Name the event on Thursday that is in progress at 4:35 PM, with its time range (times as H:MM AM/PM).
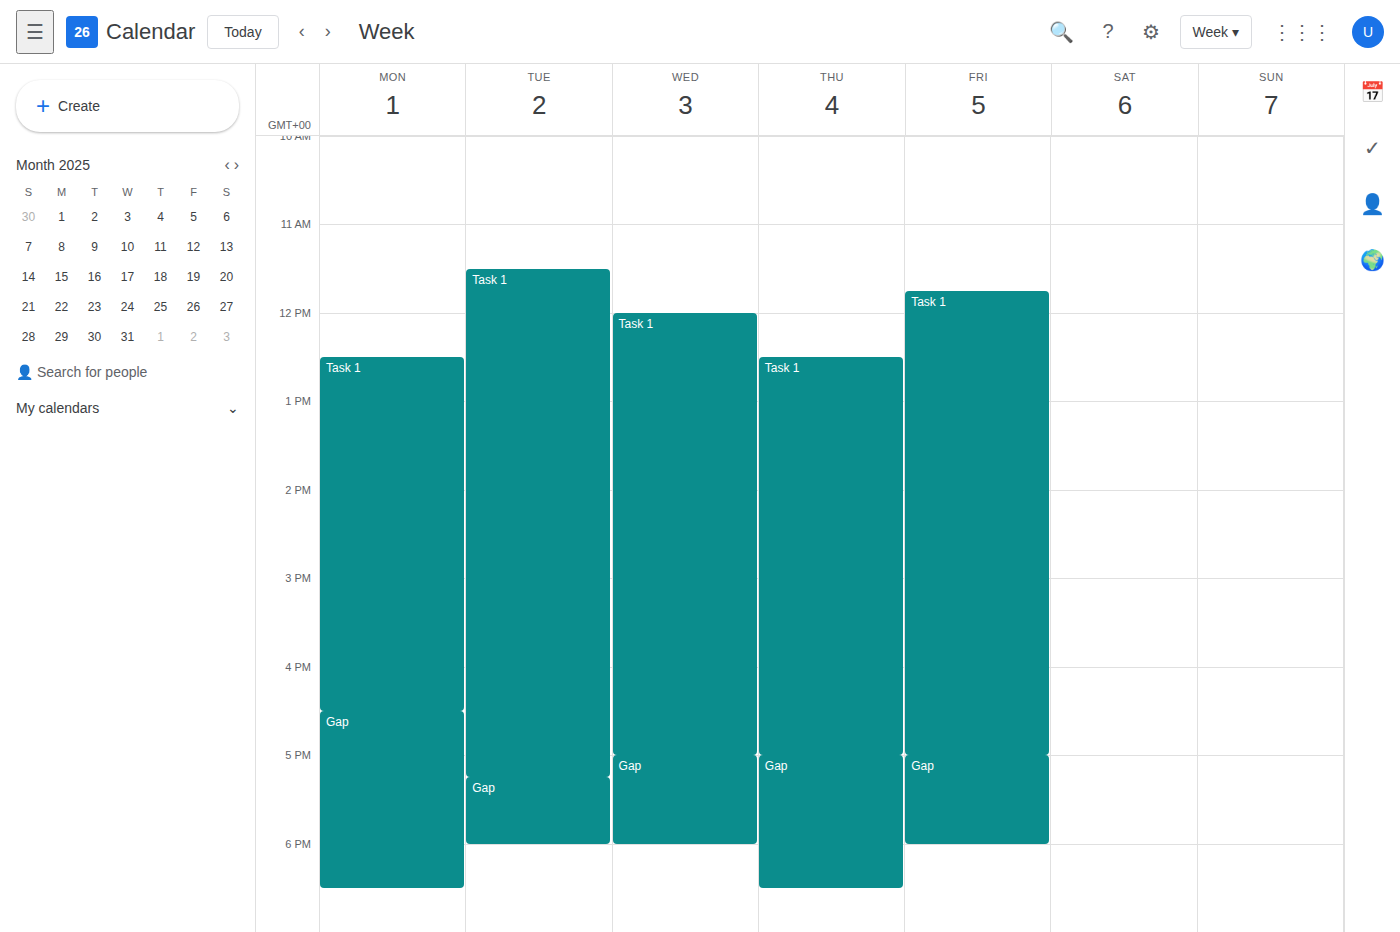
"Task 1", 12:30 PM to 5:00 PM